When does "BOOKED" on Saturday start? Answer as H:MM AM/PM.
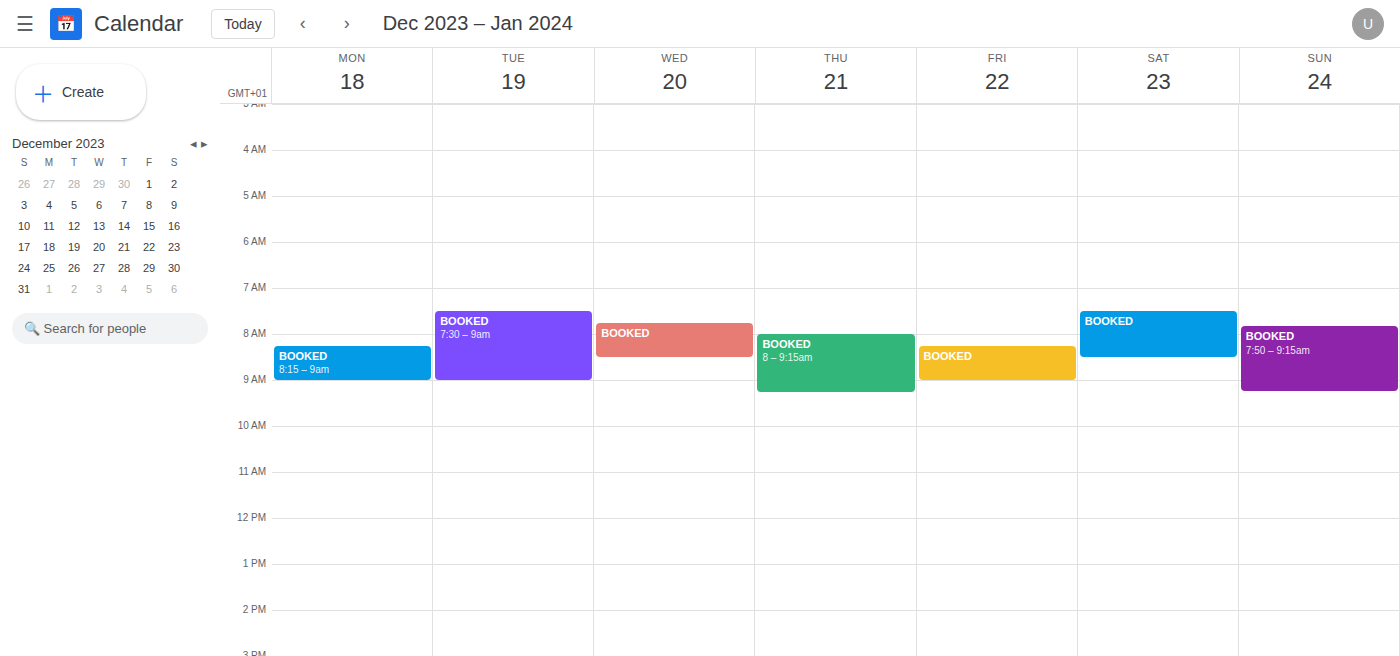
7:30 AM